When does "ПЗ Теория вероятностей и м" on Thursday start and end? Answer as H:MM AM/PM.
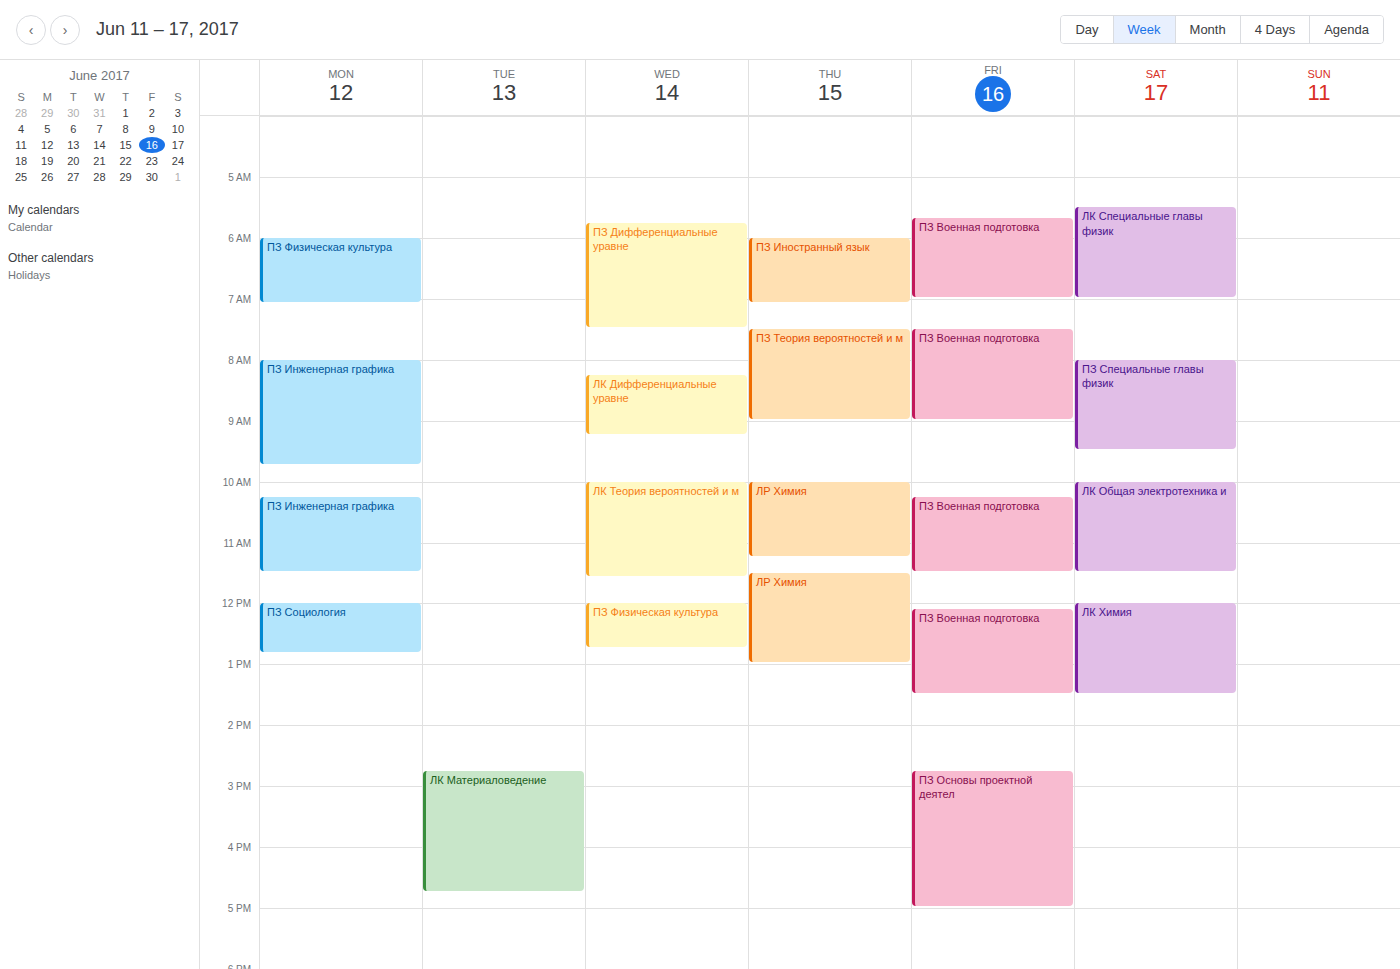
7:30 AM to 9:00 AM